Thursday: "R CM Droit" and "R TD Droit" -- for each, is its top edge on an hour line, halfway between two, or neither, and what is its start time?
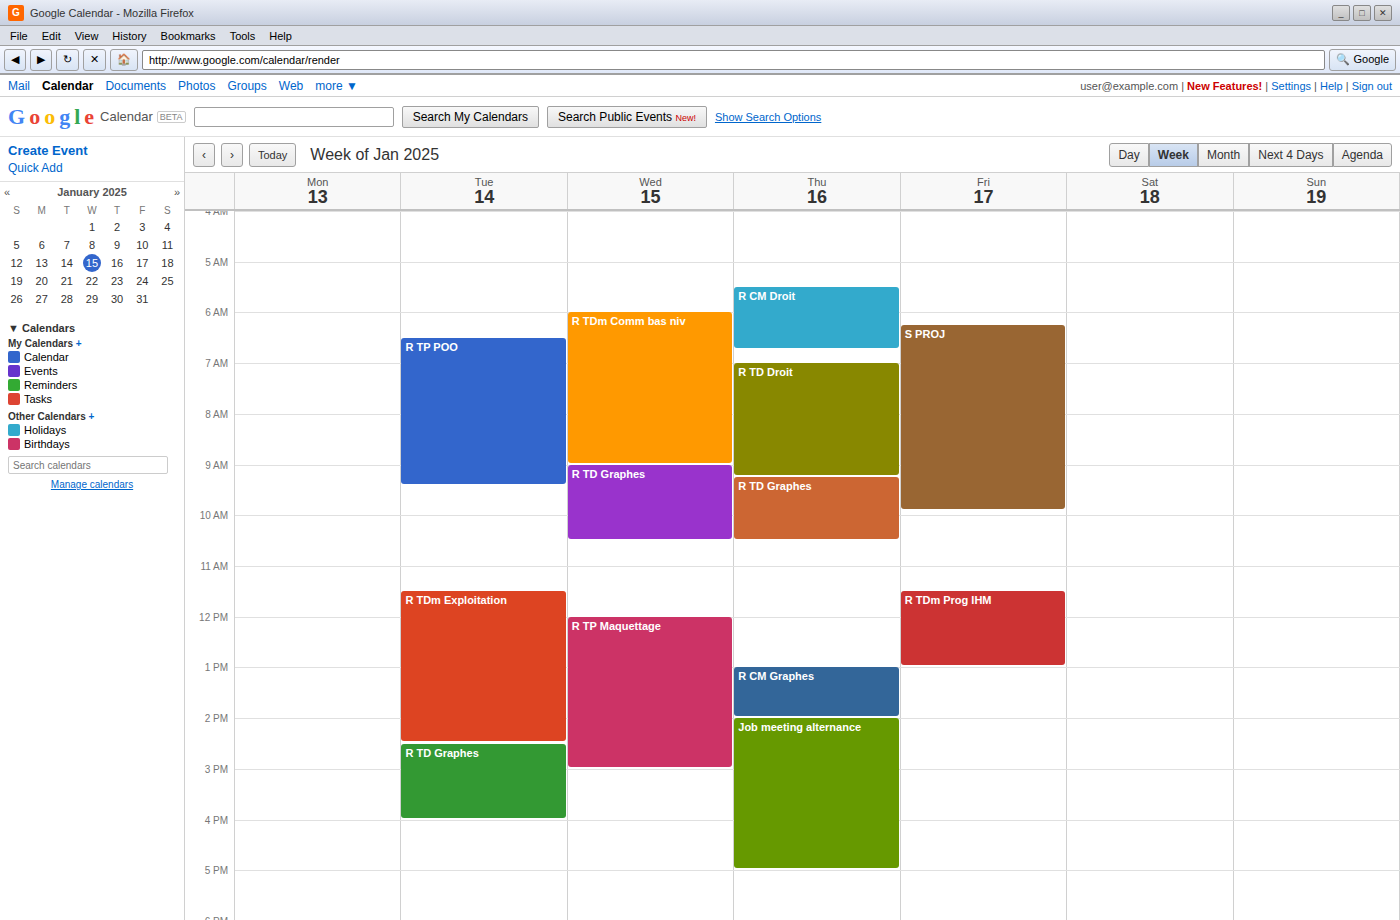
"R CM Droit": 5:30 AM, halfway between the 5 AM and 6 AM lines. "R TD Droit": 7:00 AM, exactly on the 7 AM line.